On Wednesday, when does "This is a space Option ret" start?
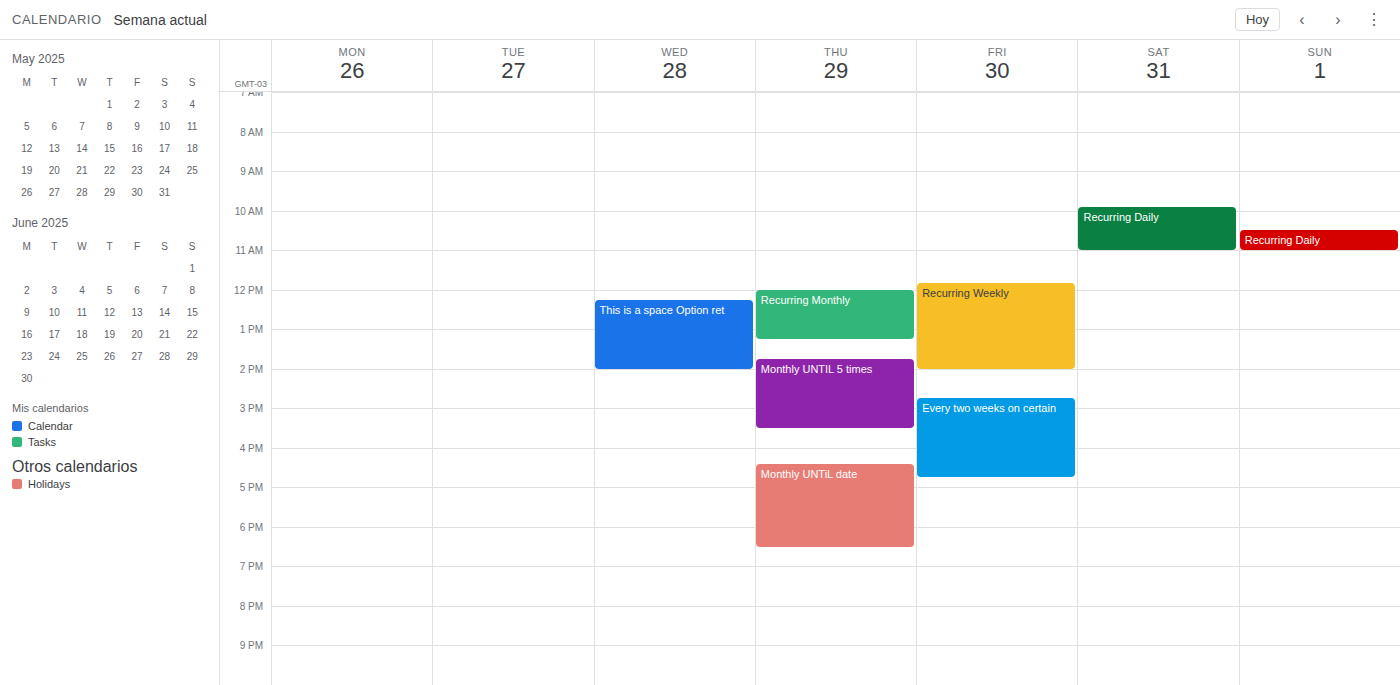
12:15 PM